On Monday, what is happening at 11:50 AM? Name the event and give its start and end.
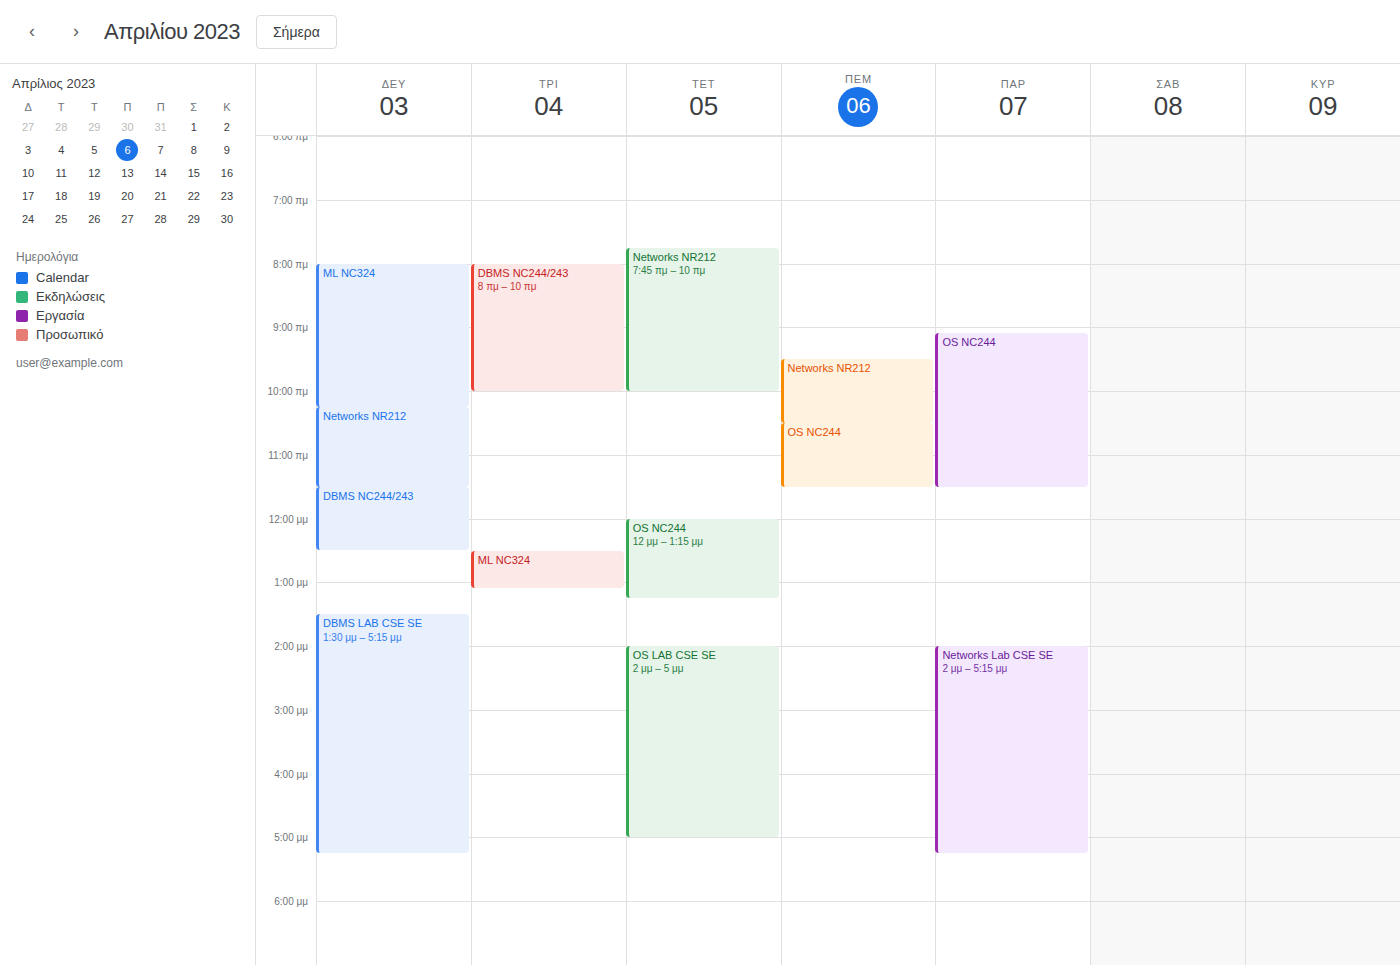
"DBMS NC244/243", 11:30 AM to 12:30 PM